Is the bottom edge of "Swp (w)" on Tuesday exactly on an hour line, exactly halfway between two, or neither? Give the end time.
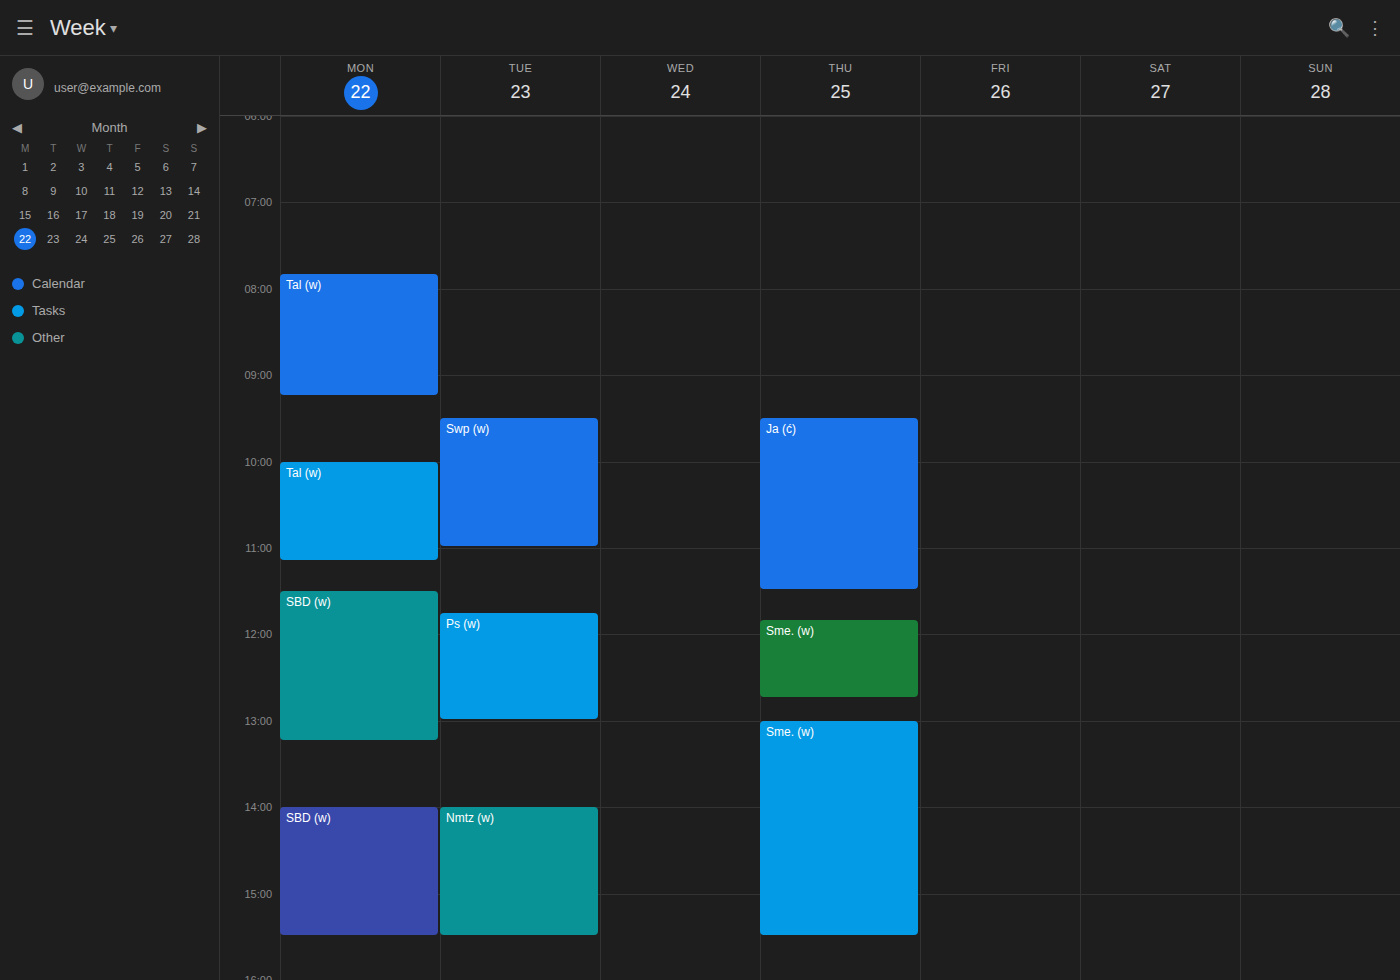
11:00 AM -- exactly on the 11 AM line.